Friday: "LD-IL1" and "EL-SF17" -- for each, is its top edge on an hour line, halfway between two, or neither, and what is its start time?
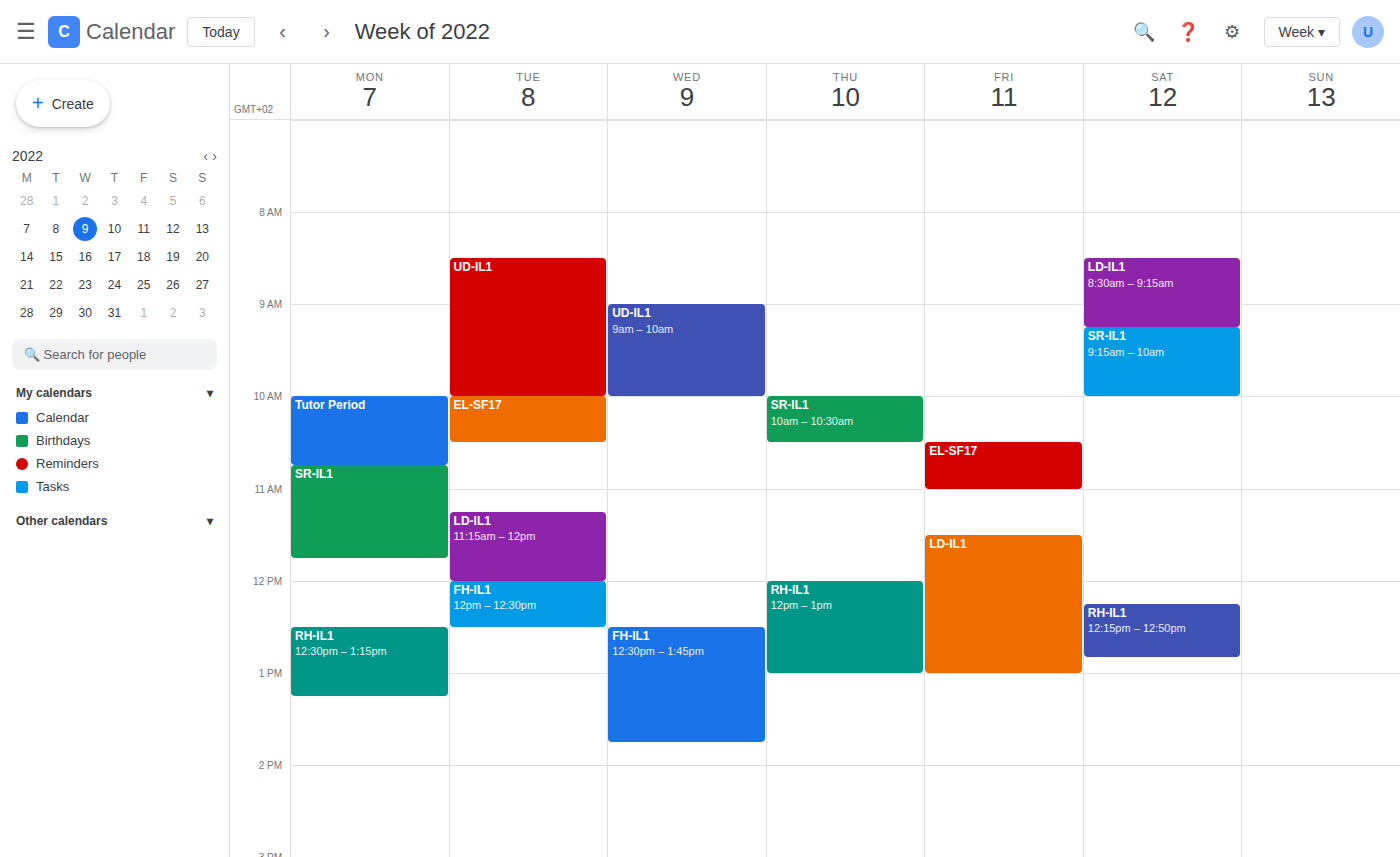
"LD-IL1": 11:30 AM, halfway between the 11 AM and 12 PM lines. "EL-SF17": 10:30 AM, halfway between the 10 AM and 11 AM lines.